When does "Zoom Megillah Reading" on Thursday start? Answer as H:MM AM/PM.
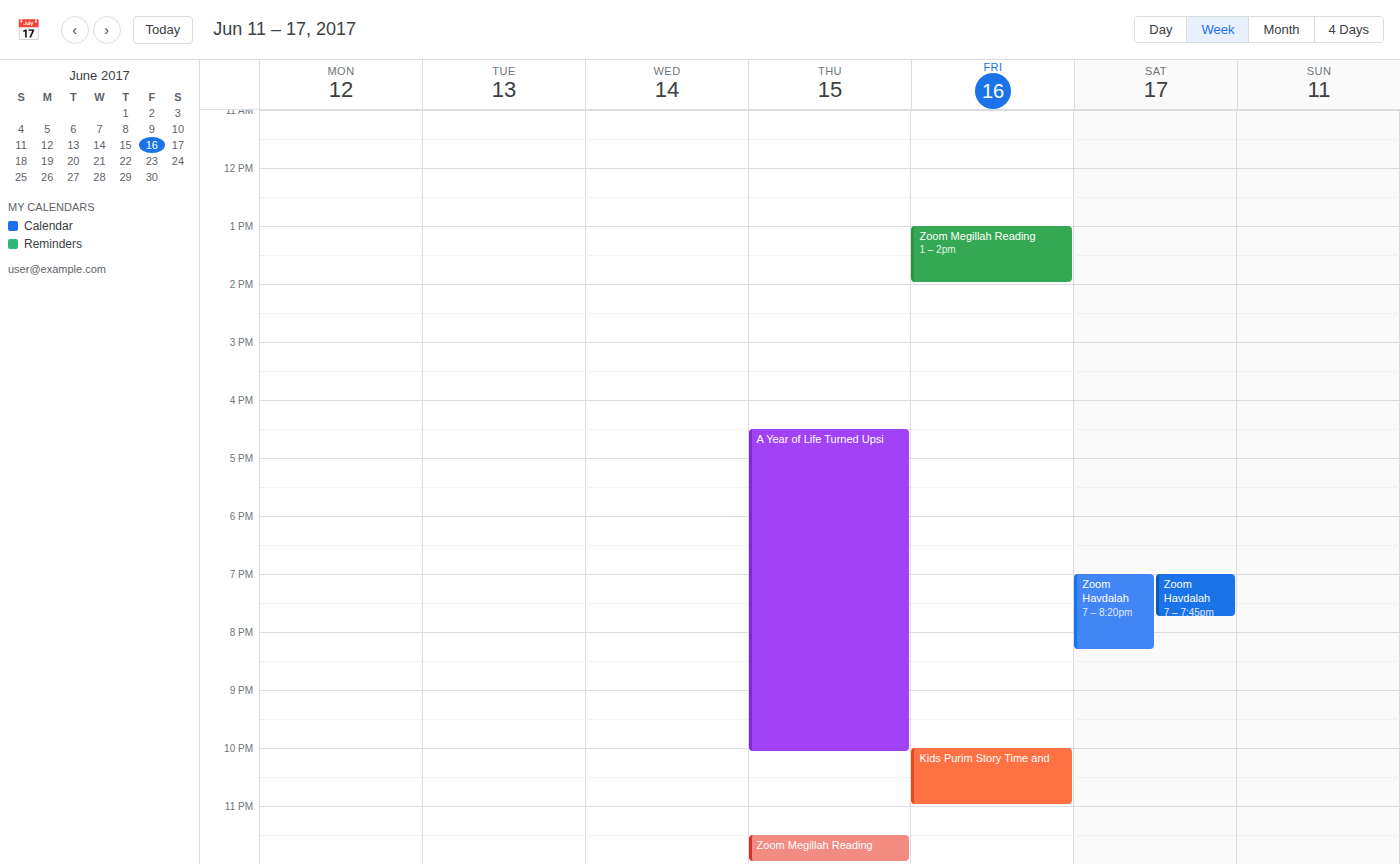
11:30 PM